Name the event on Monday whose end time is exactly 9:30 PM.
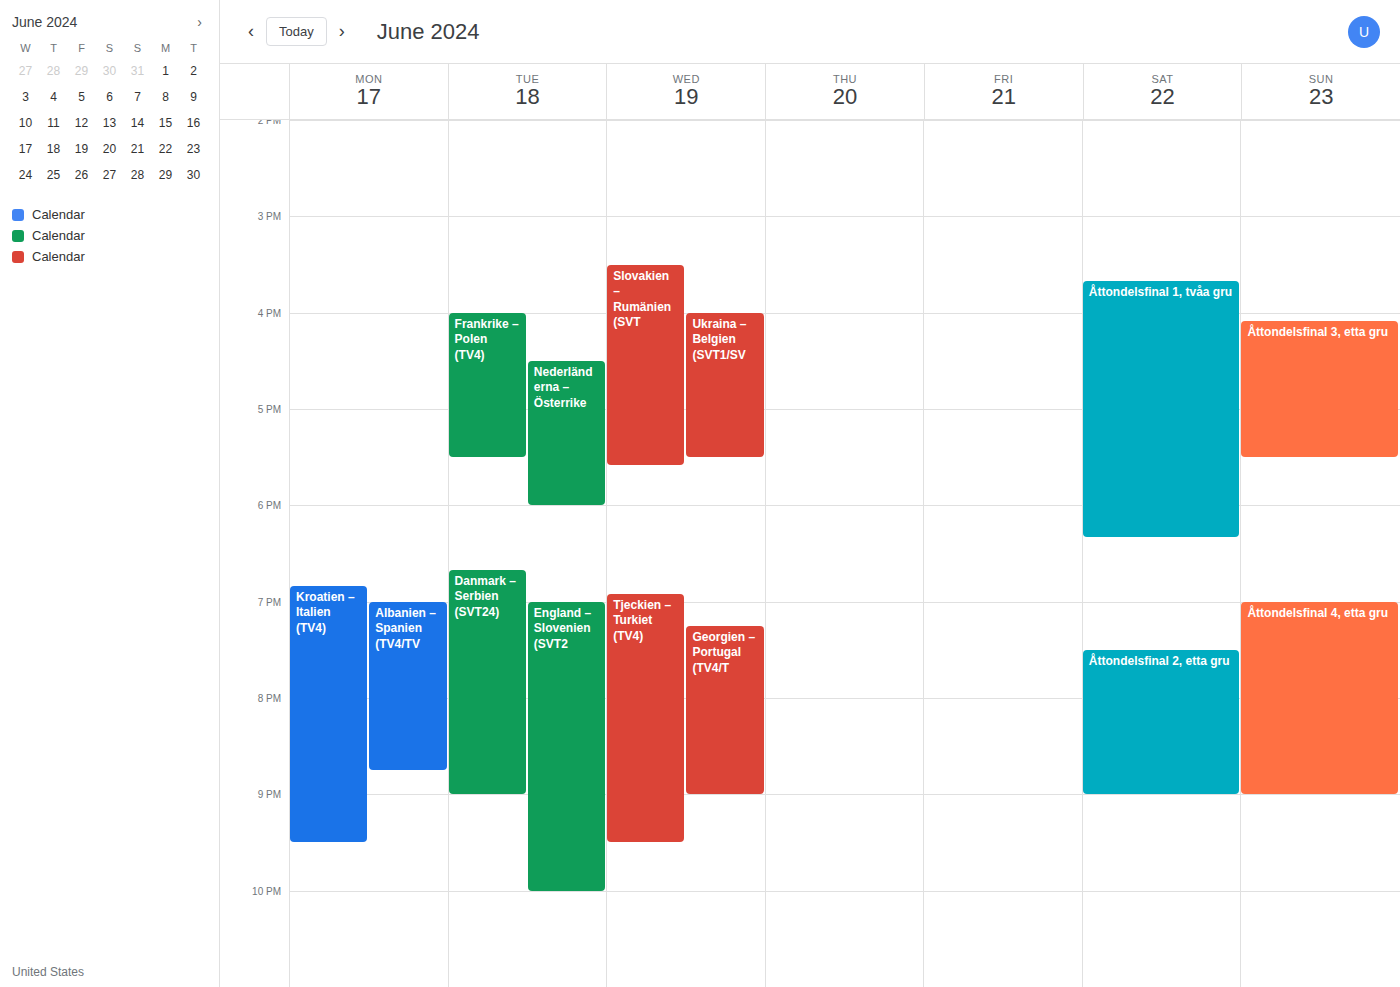
"Kroatien – Italien (TV4)"